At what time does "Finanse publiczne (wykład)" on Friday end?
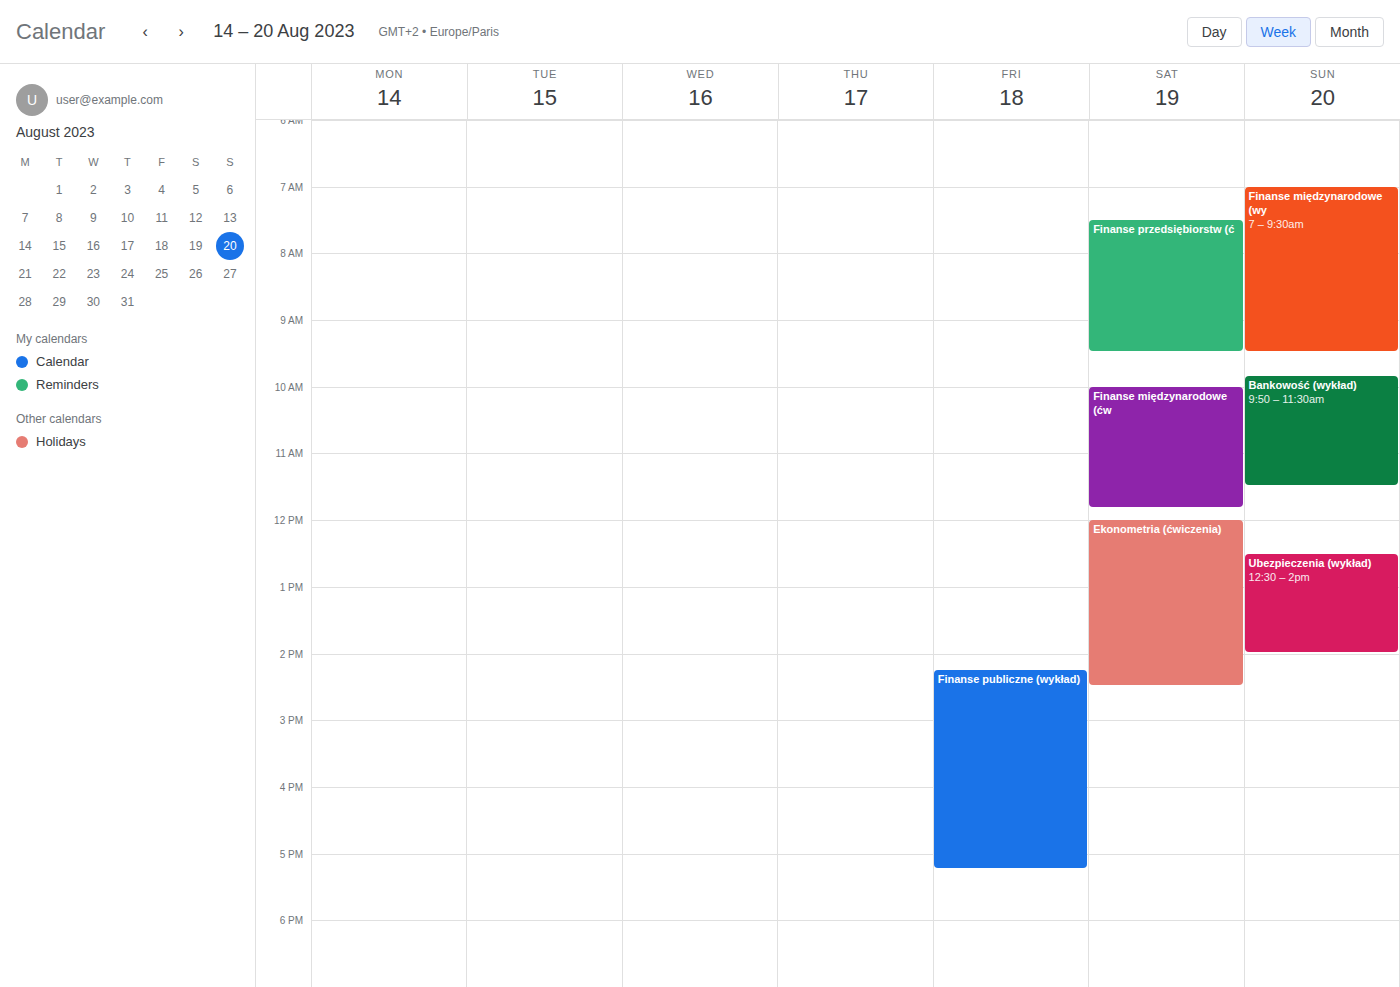
5:15 PM